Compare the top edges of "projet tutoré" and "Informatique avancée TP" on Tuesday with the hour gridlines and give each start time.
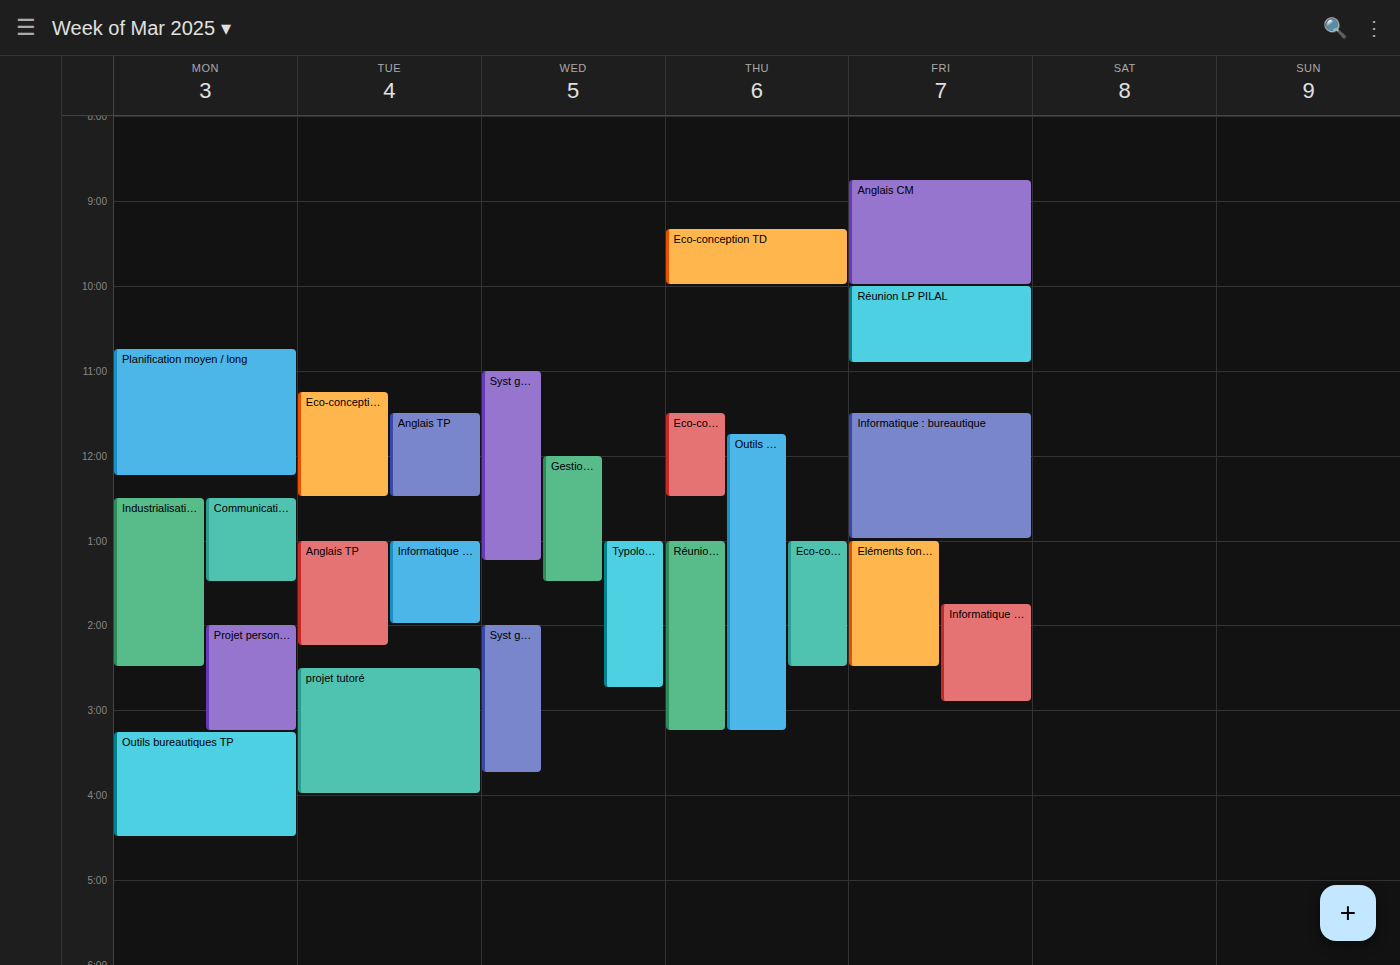
"projet tutoré": 14:30, halfway between the 14:00 and 15:00 lines. "Informatique avancée TP": 13:00, exactly on the 13:00 line.